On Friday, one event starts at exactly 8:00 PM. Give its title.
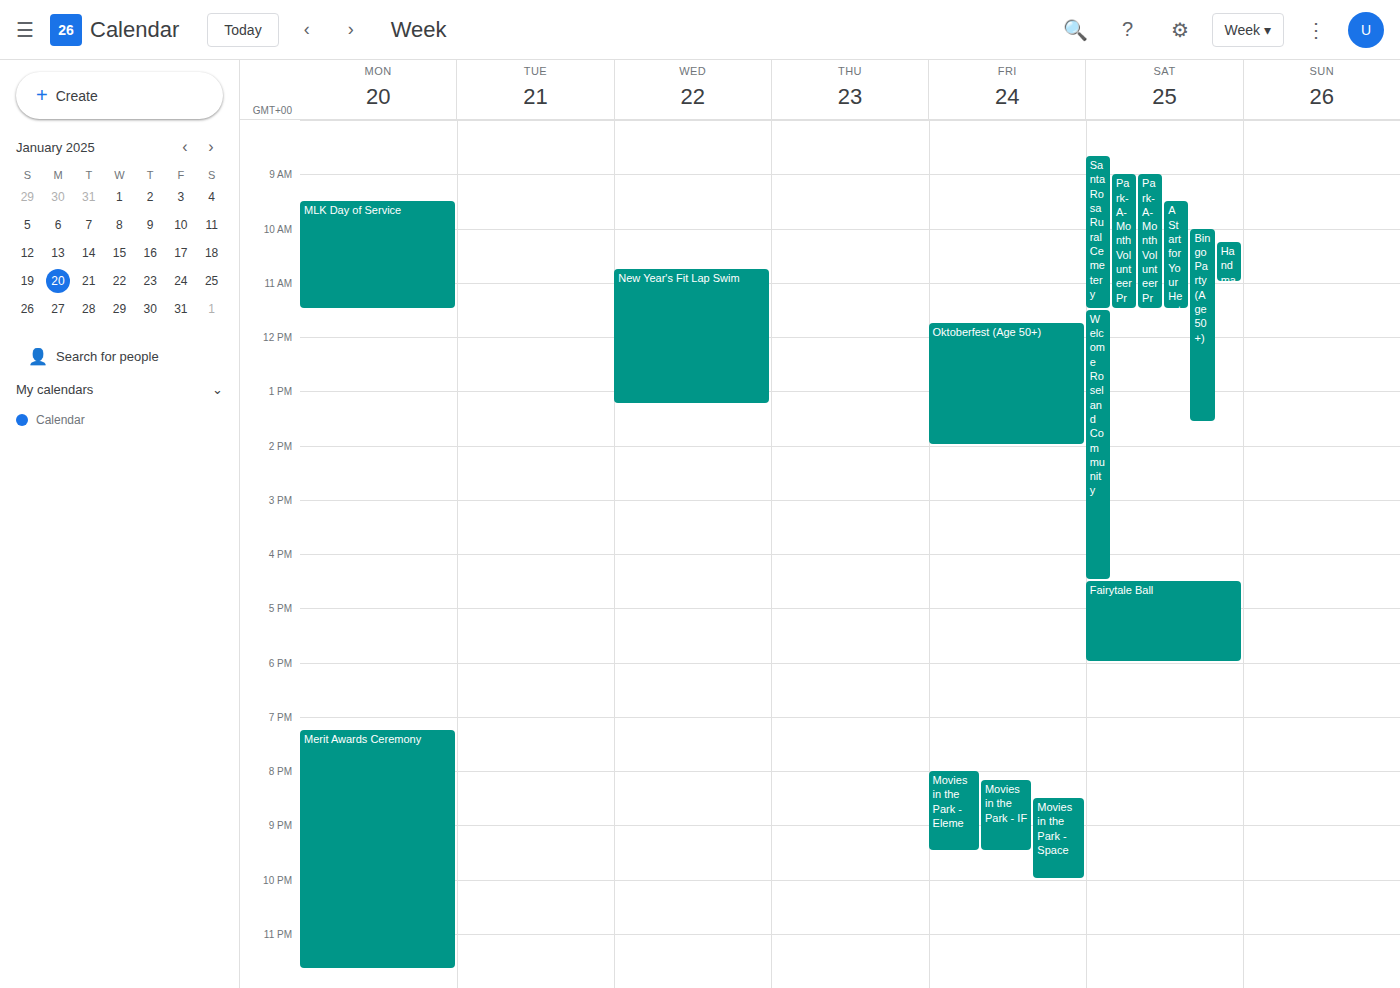
"Movies in the Park - Eleme"